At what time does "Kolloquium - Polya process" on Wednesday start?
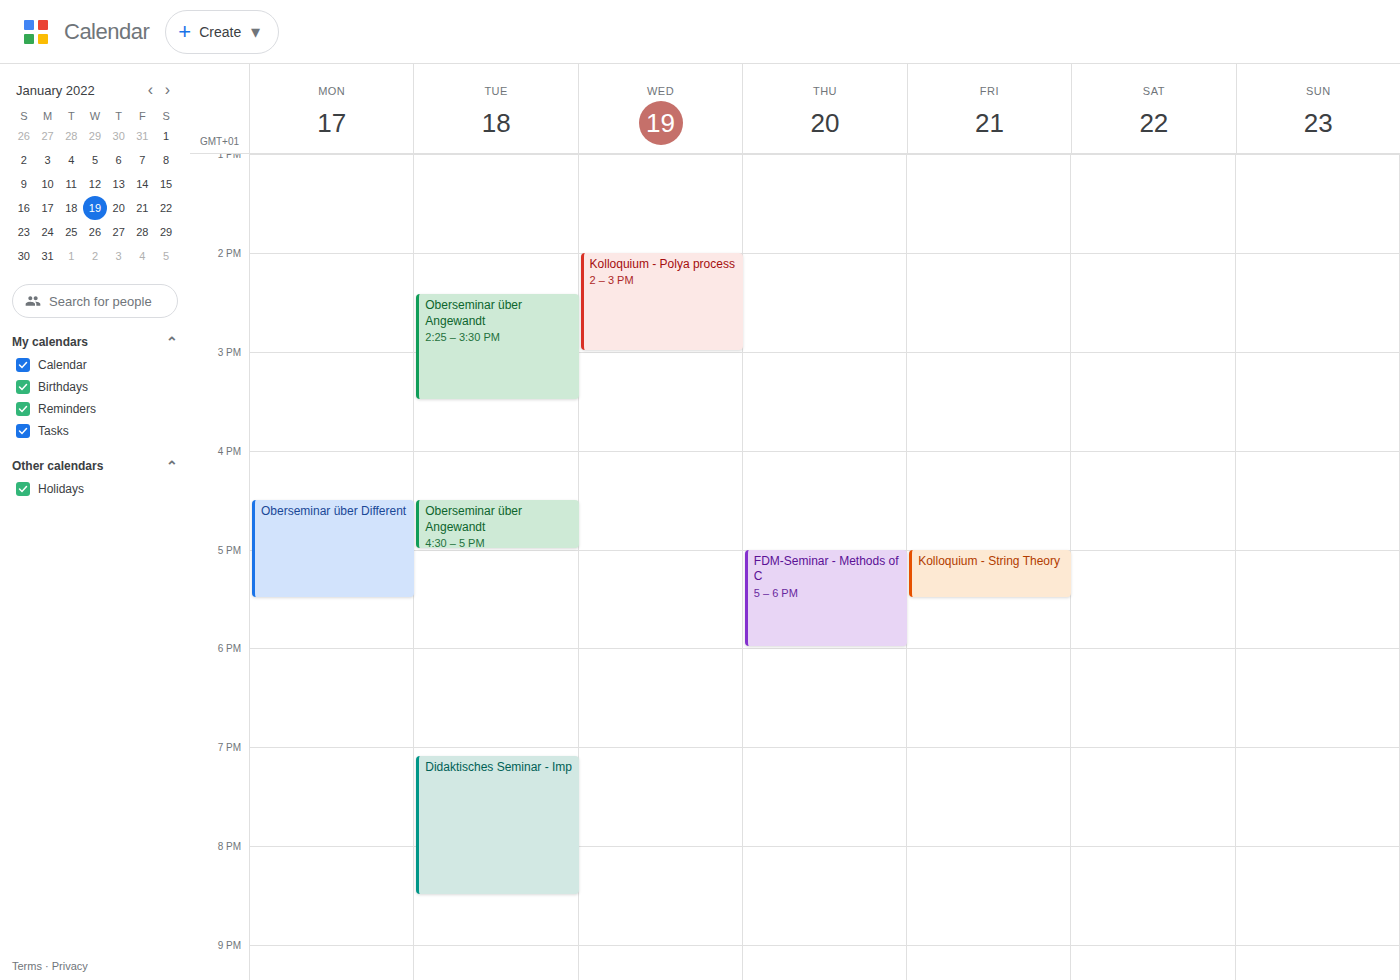
2:00 PM